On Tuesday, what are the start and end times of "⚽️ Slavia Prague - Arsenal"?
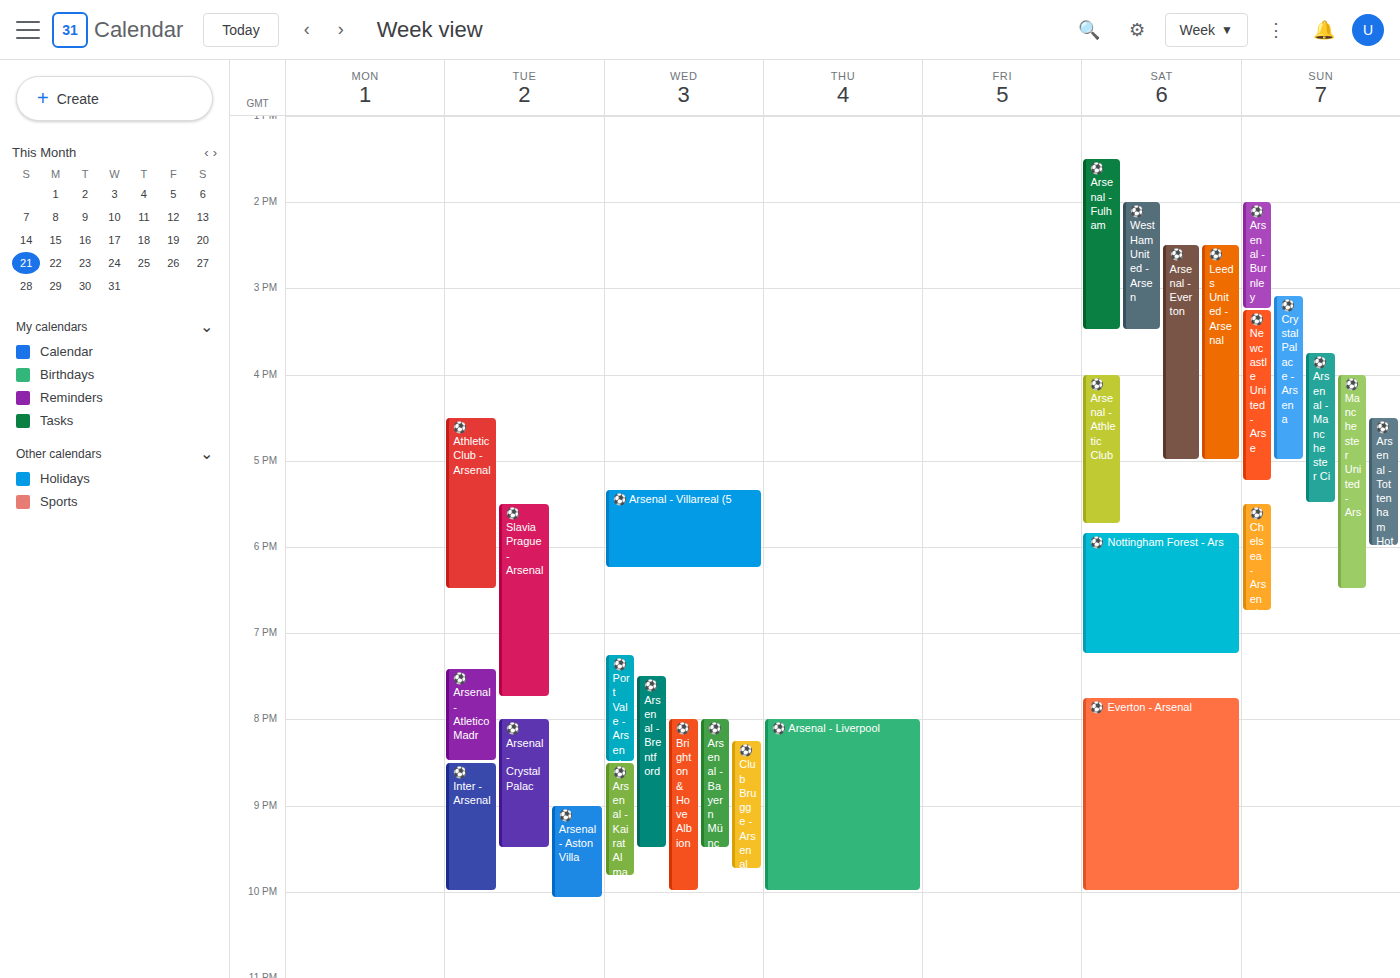
5:30 PM to 7:45 PM